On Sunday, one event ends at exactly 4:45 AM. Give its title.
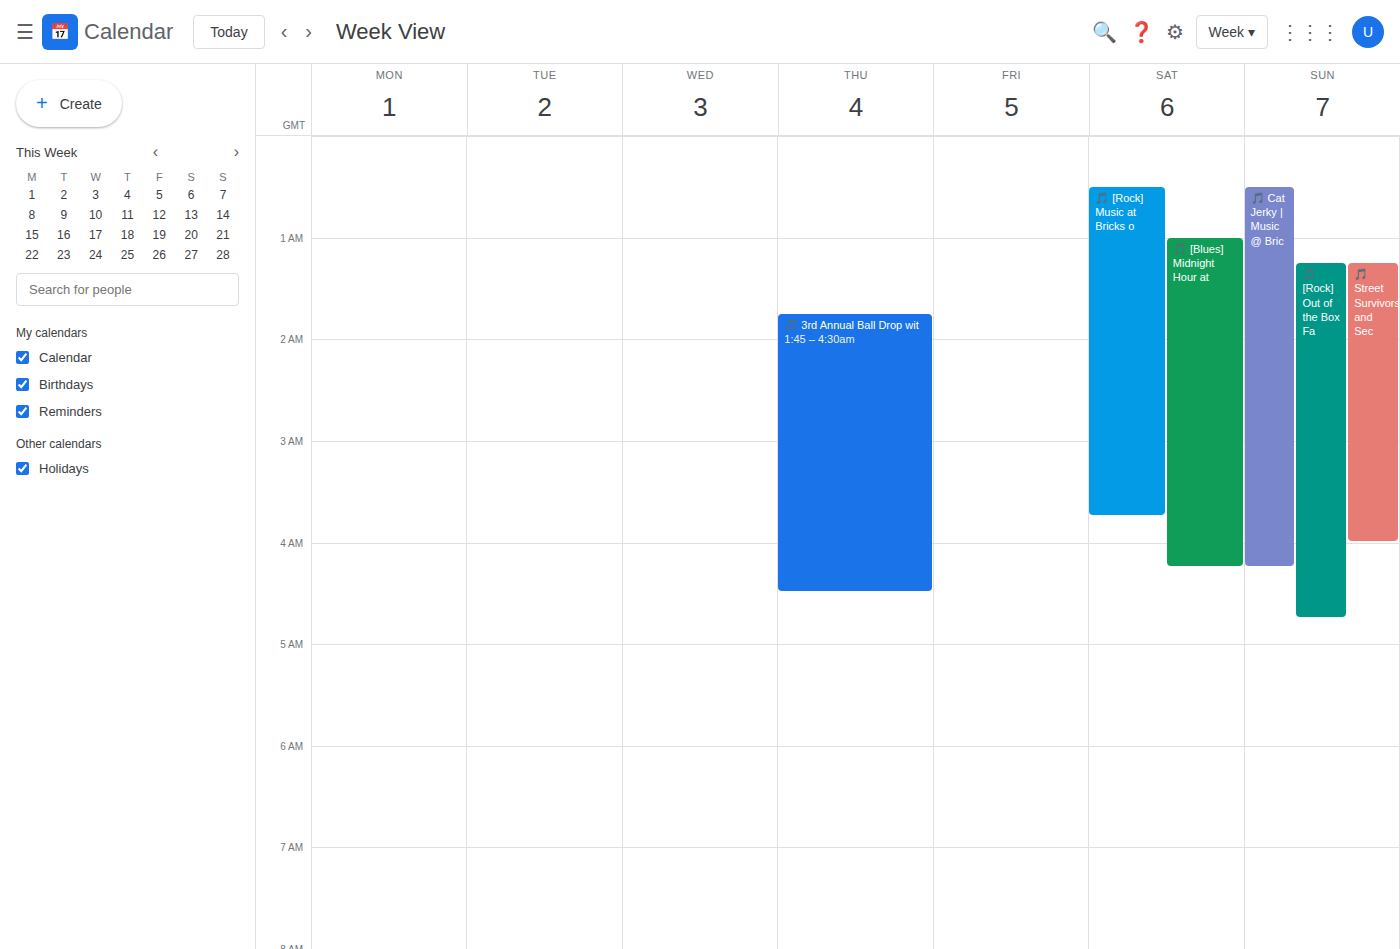
"🎵 [Rock] Out of the Box Fa"